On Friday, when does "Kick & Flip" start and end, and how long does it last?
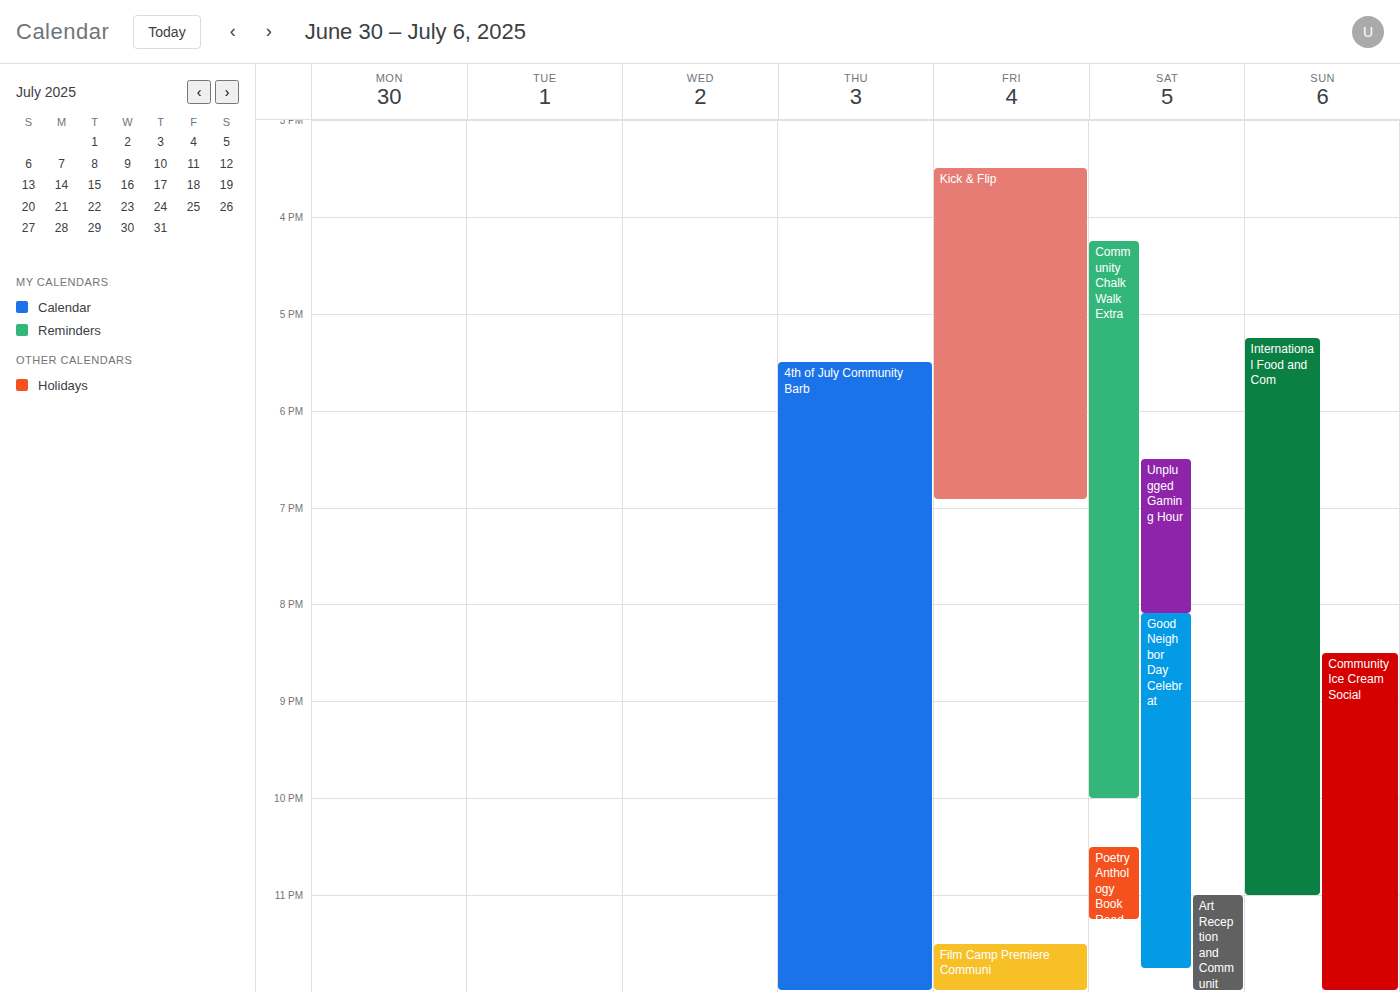
3:30 PM to 6:55 PM, 3 hours 25 minutes